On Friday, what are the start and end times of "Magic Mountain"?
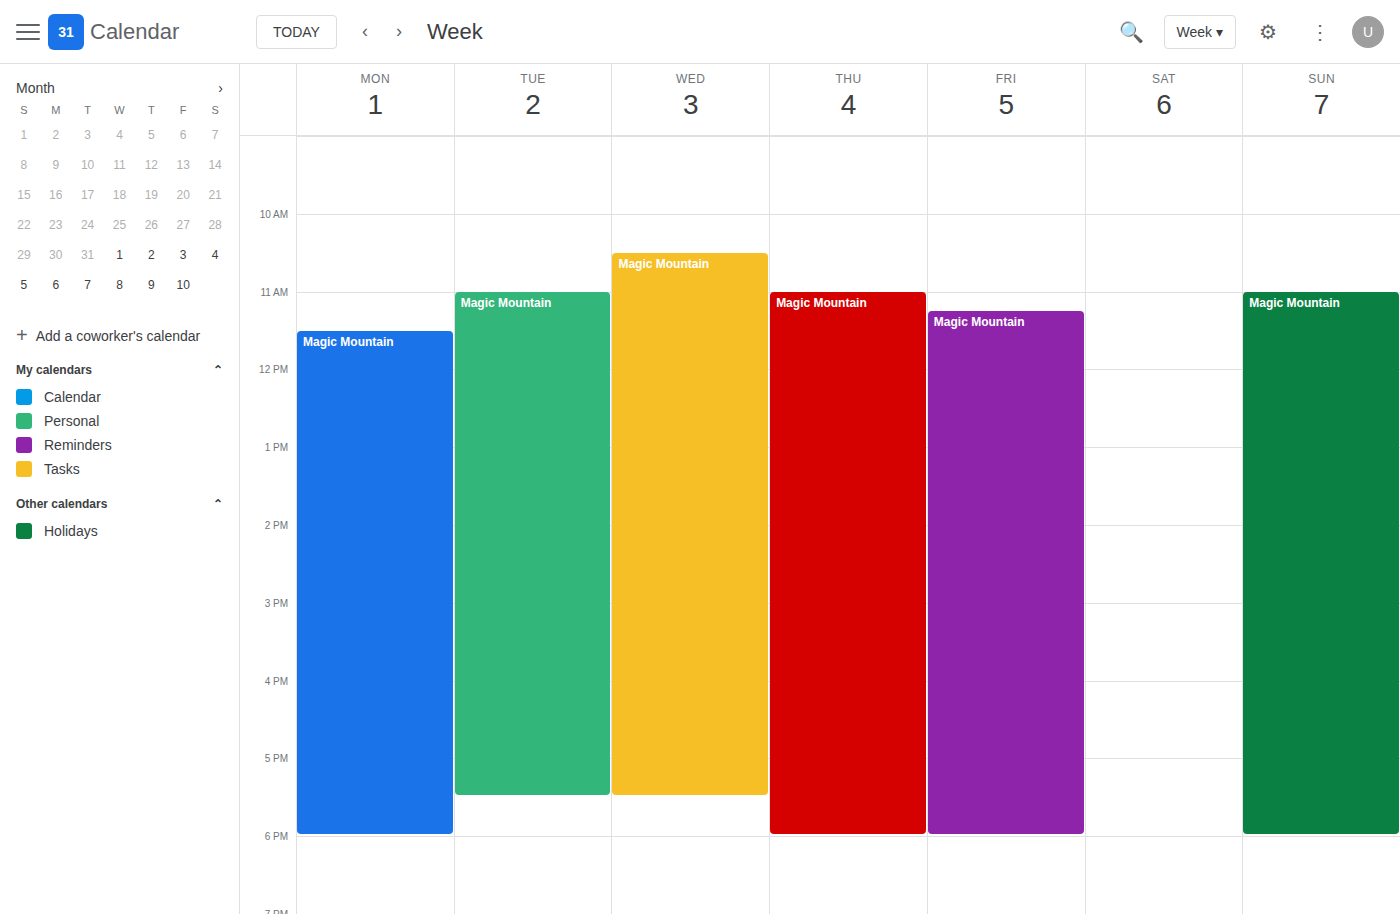
11:15 AM to 6:00 PM